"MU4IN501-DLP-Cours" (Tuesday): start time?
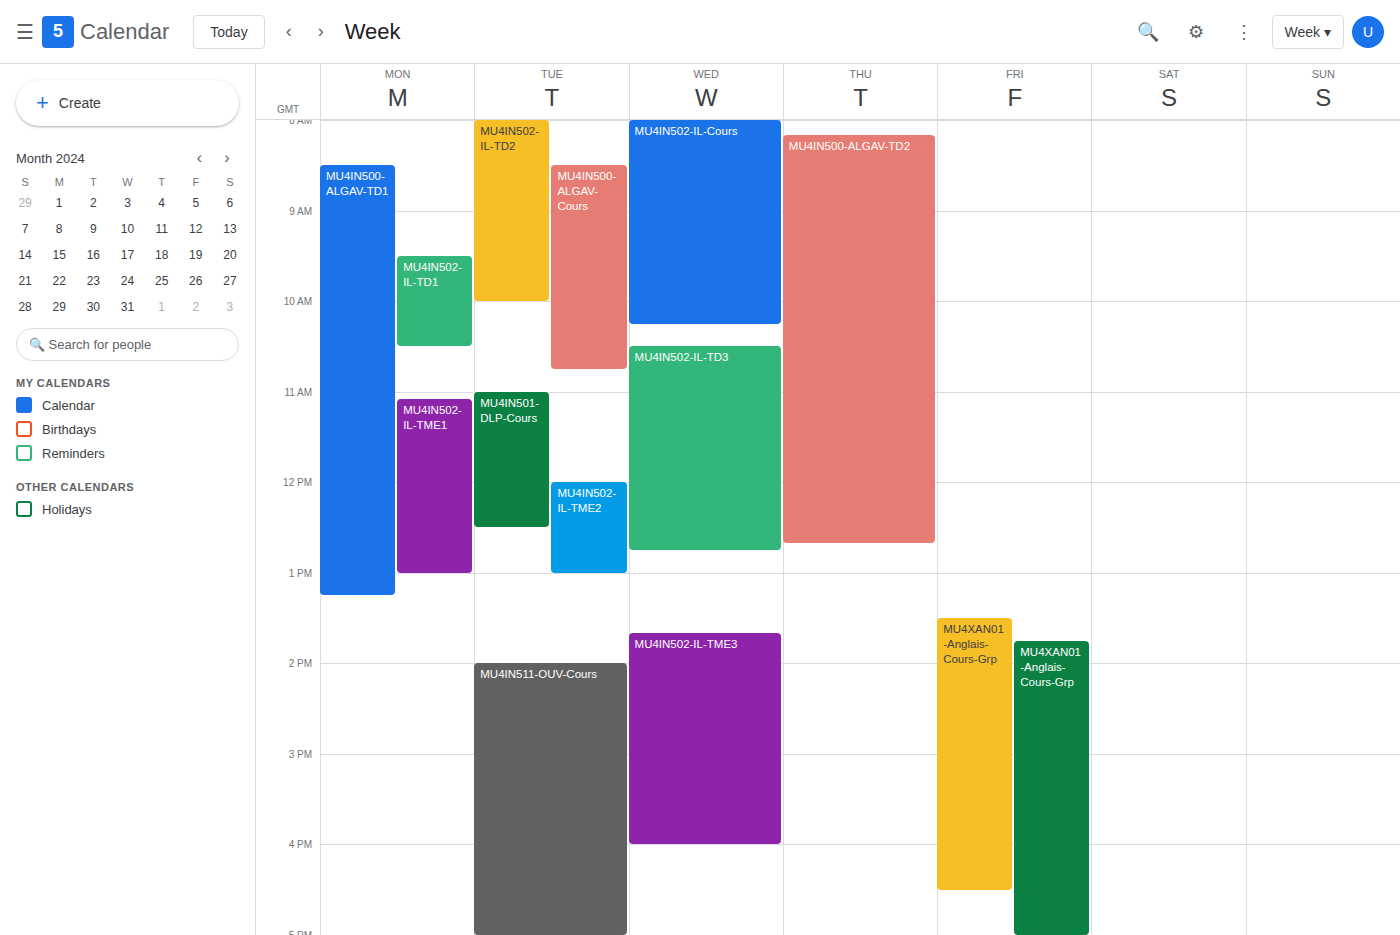
11:00